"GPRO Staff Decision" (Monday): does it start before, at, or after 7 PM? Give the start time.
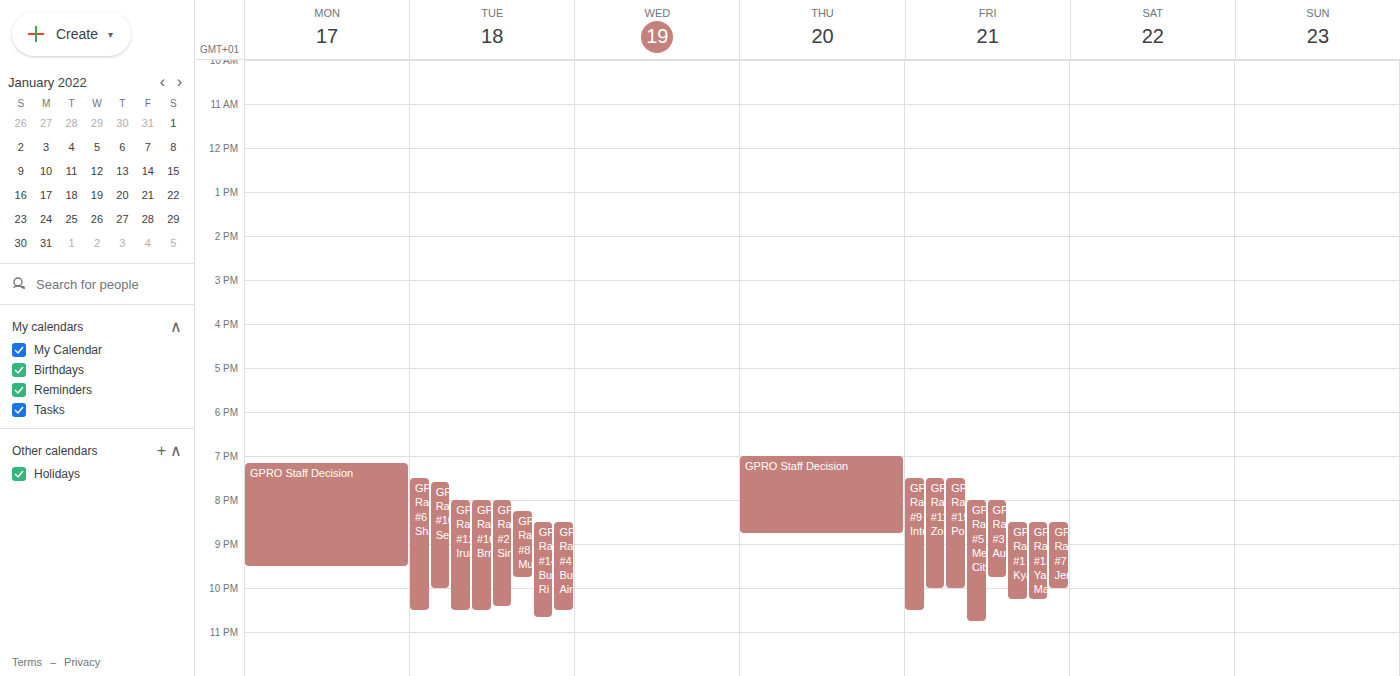
7:10 PM -- after 7 PM, 10 minutes below the 7 PM line.